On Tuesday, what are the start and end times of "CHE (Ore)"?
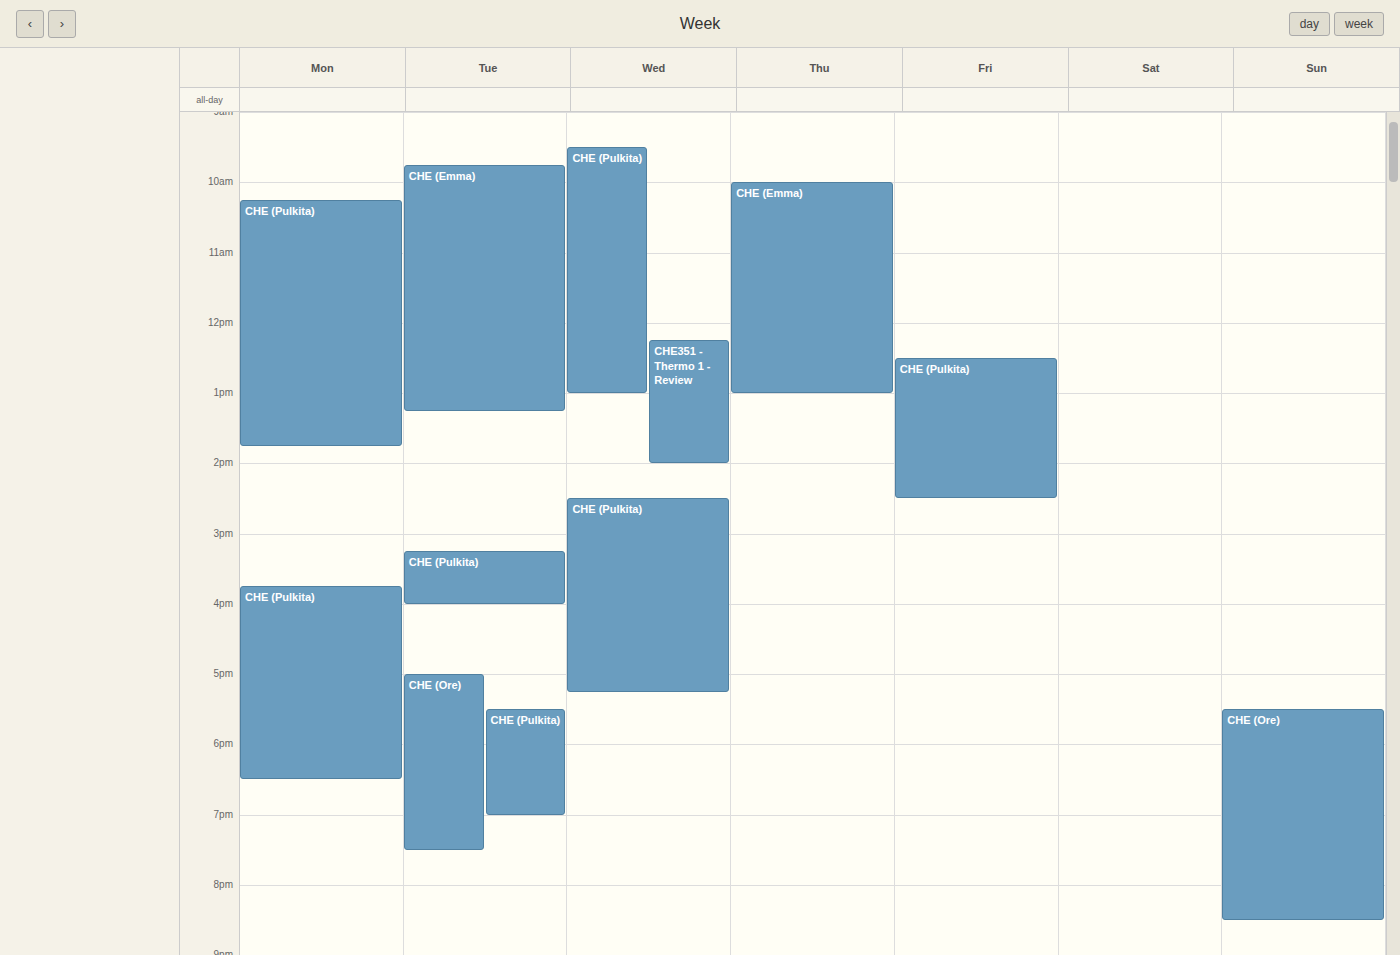
17:00 to 19:30